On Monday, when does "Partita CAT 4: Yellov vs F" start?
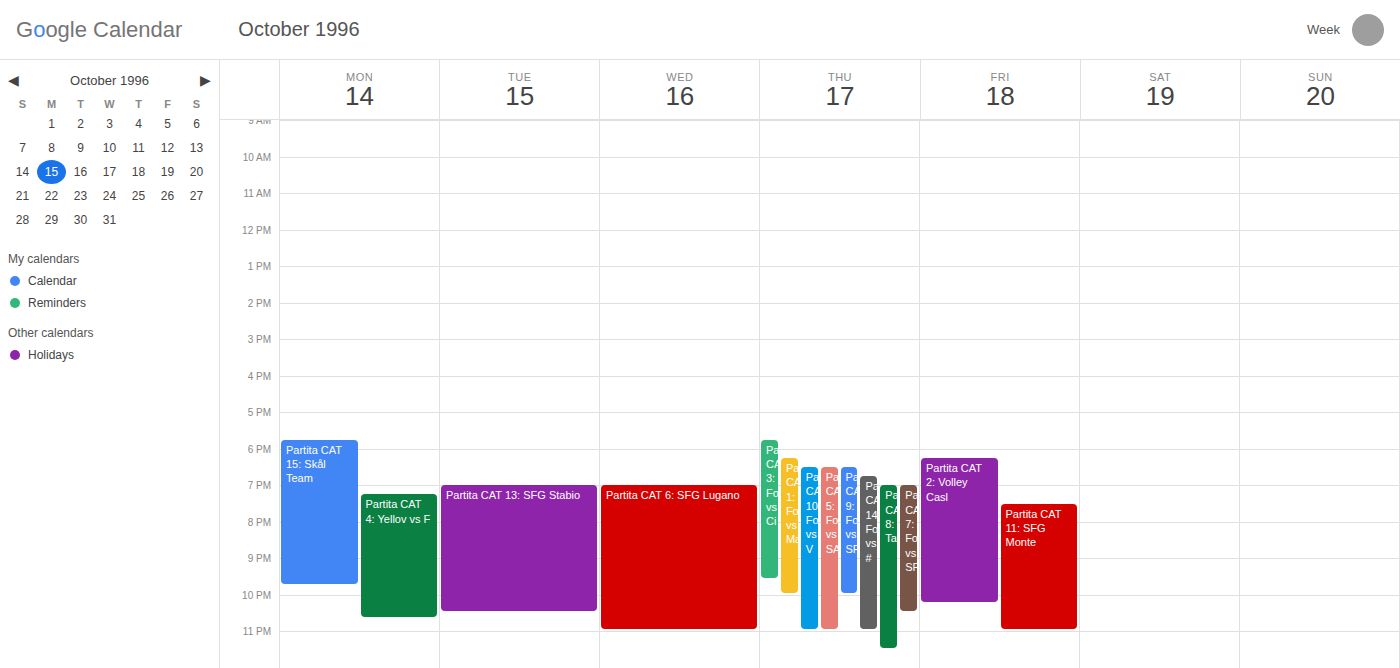
7:15 PM